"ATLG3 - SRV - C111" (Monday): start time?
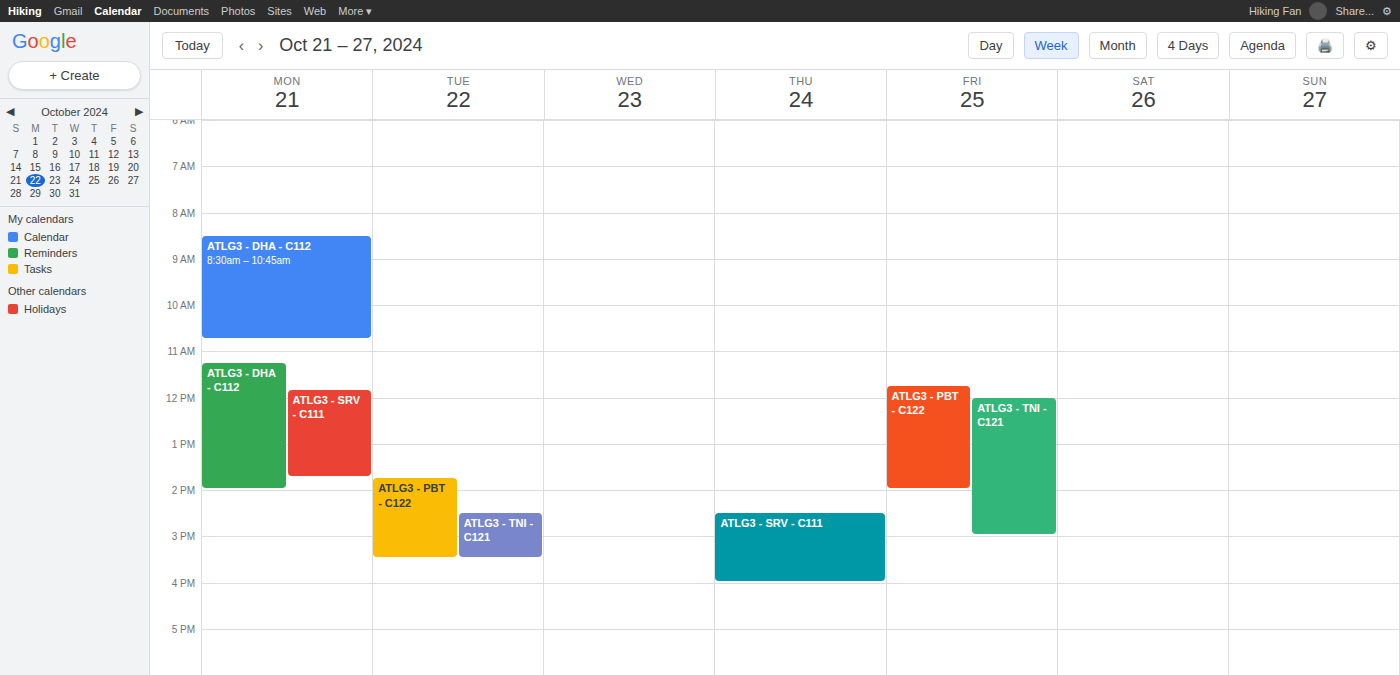
11:50 AM